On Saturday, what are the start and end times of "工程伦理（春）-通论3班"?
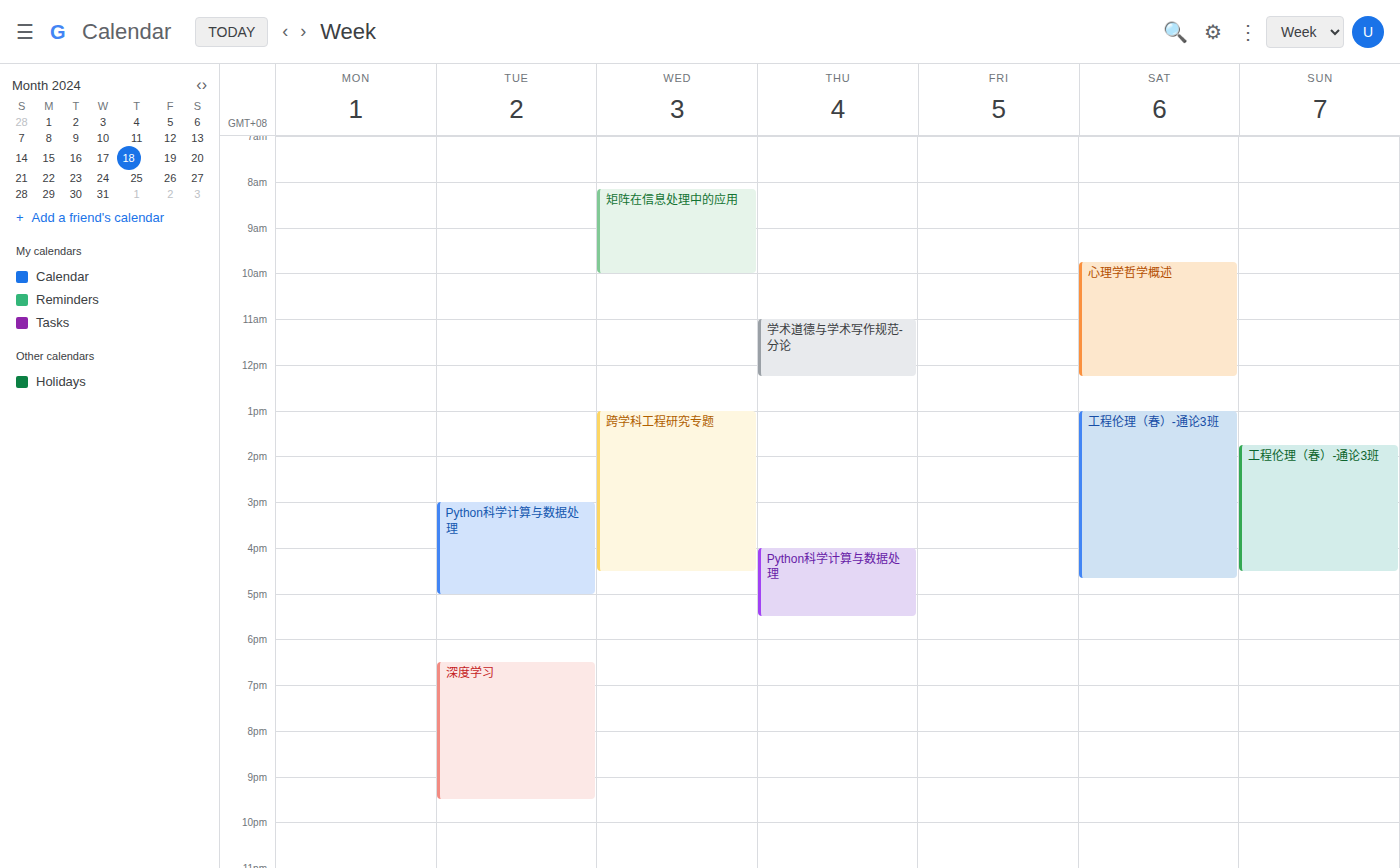
1:00 PM to 4:40 PM